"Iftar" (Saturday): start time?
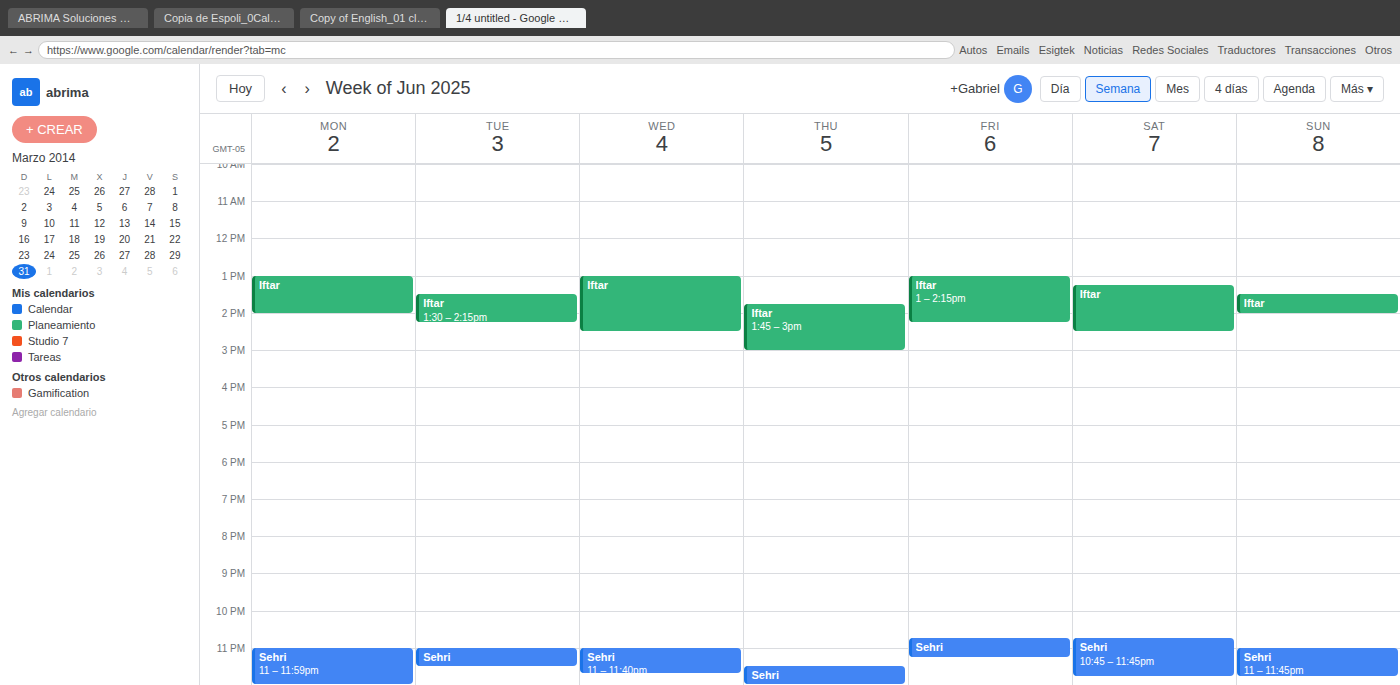
1:15 PM